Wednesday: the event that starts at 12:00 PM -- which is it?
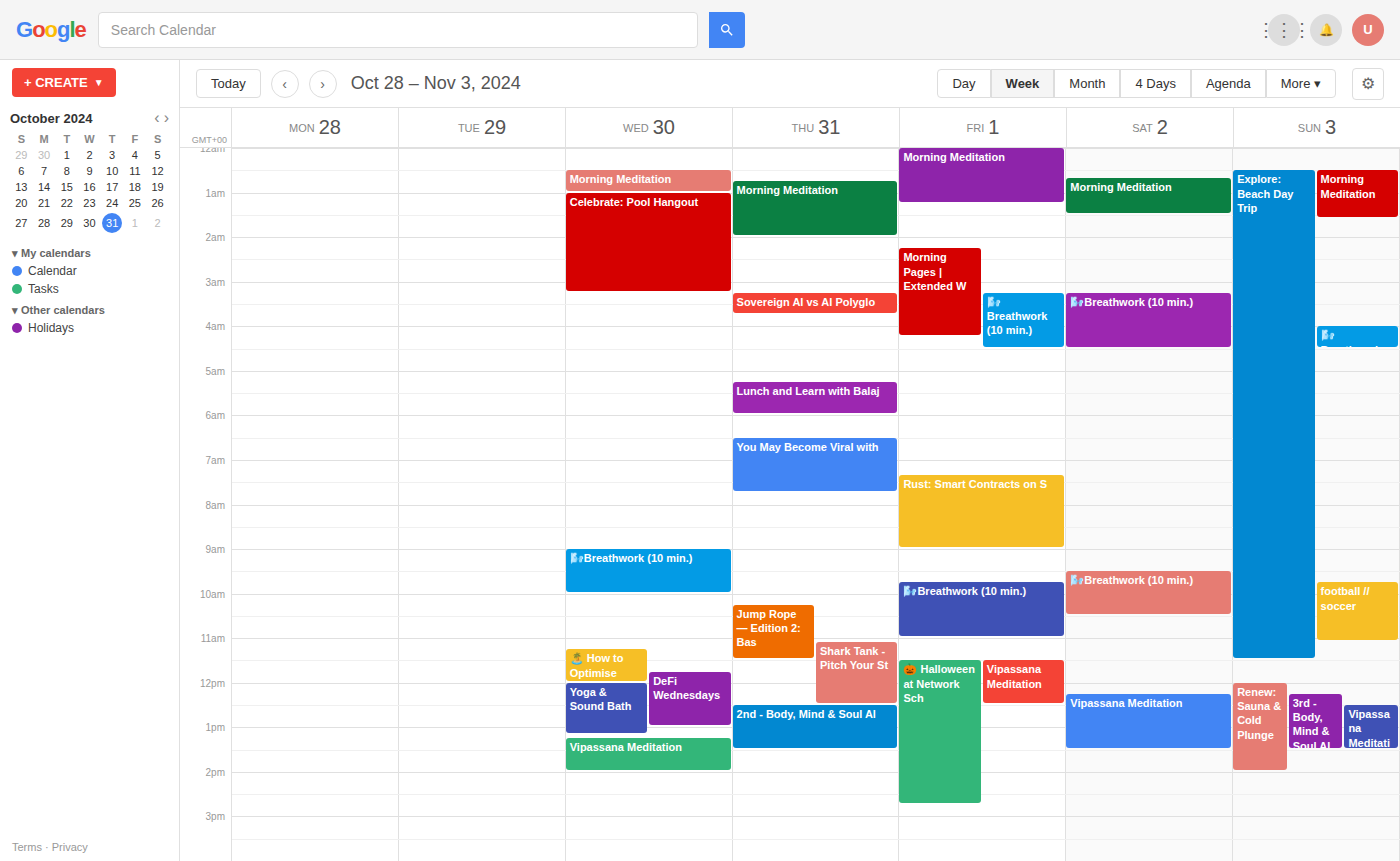
"Yoga & Sound Bath"